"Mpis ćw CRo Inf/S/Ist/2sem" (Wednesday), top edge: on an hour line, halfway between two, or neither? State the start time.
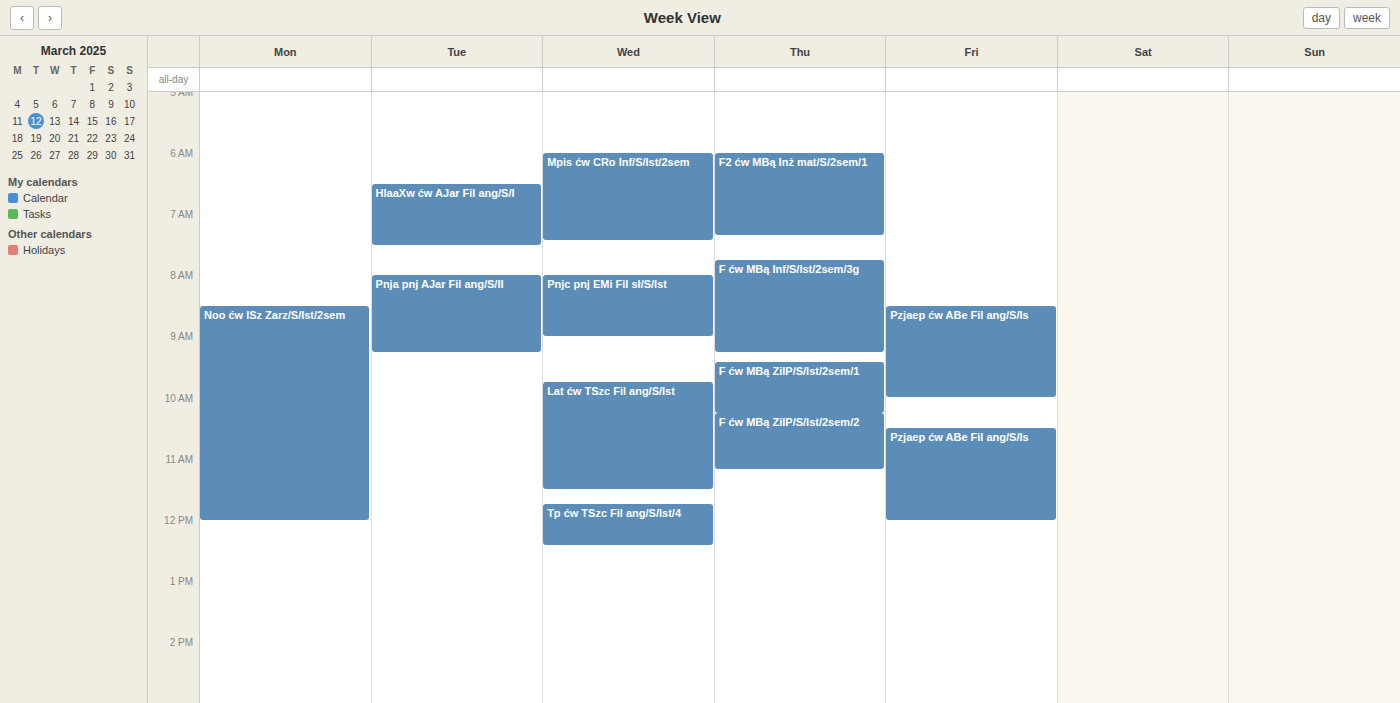
6:00 AM -- exactly on the 6 AM line.